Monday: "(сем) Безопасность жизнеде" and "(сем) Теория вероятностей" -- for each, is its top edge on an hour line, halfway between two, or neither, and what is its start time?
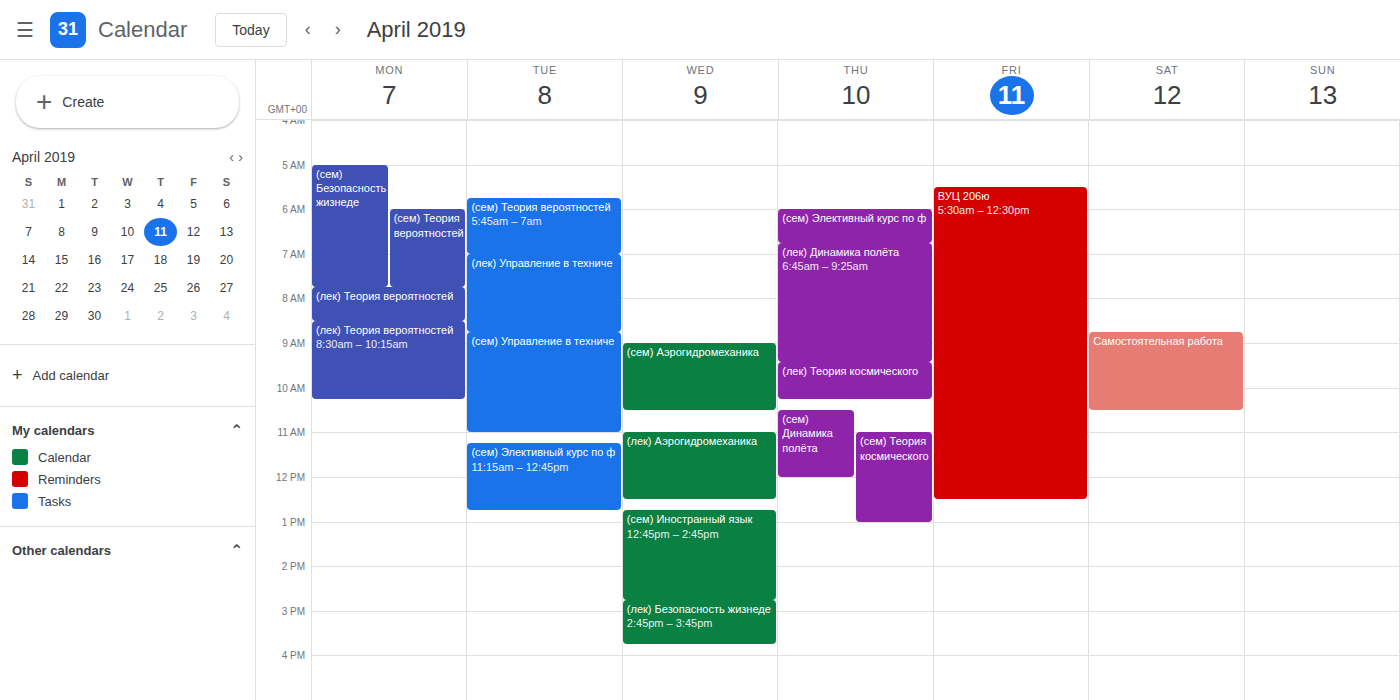
"(сем) Безопасность жизнеде": 05:00, exactly on the 05:00 line. "(сем) Теория вероятностей": 06:00, exactly on the 06:00 line.